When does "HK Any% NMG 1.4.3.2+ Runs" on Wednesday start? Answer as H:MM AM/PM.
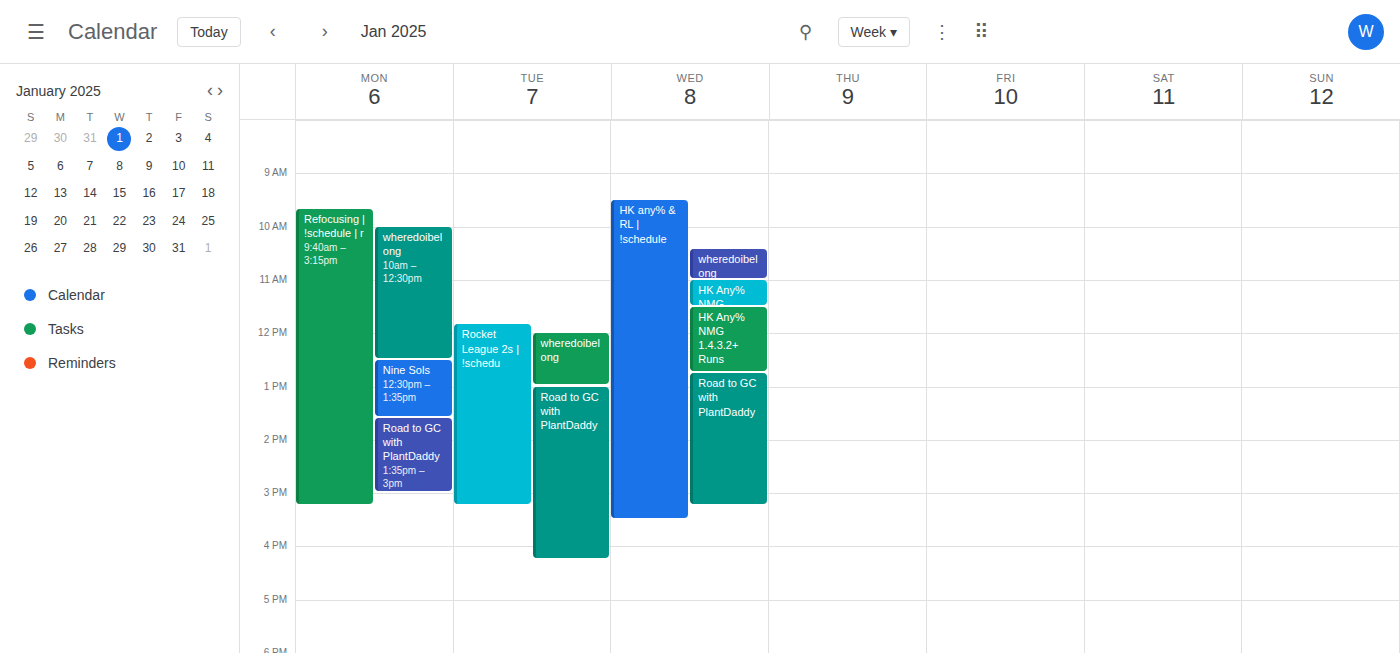
11:30 AM